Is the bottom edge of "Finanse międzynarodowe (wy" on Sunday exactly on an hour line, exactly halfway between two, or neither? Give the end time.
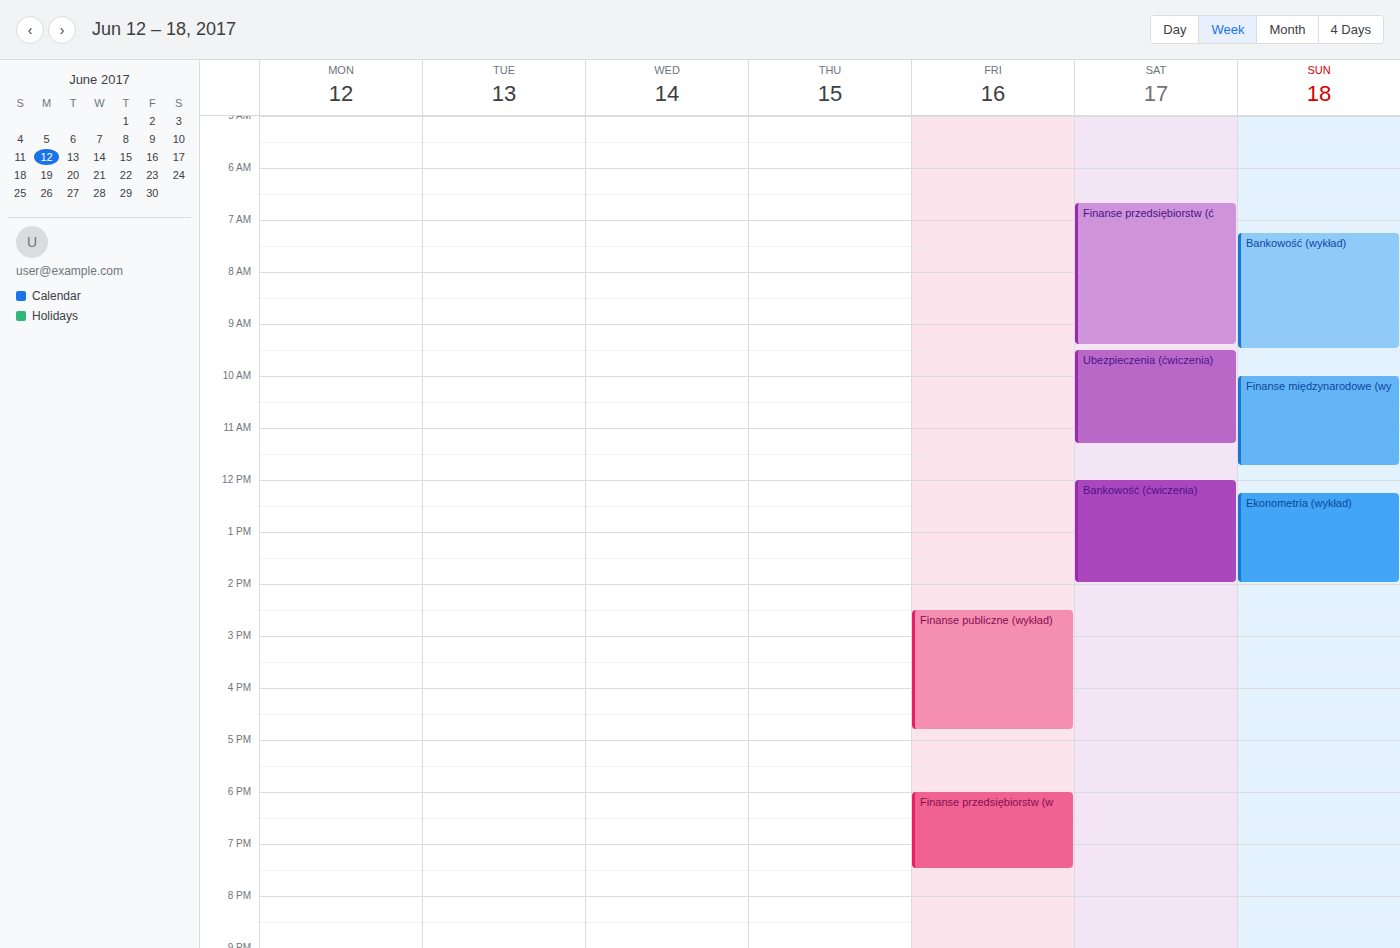
11:45 AM -- neither: three quarters of the way from the 11 AM line to the 12 PM line.